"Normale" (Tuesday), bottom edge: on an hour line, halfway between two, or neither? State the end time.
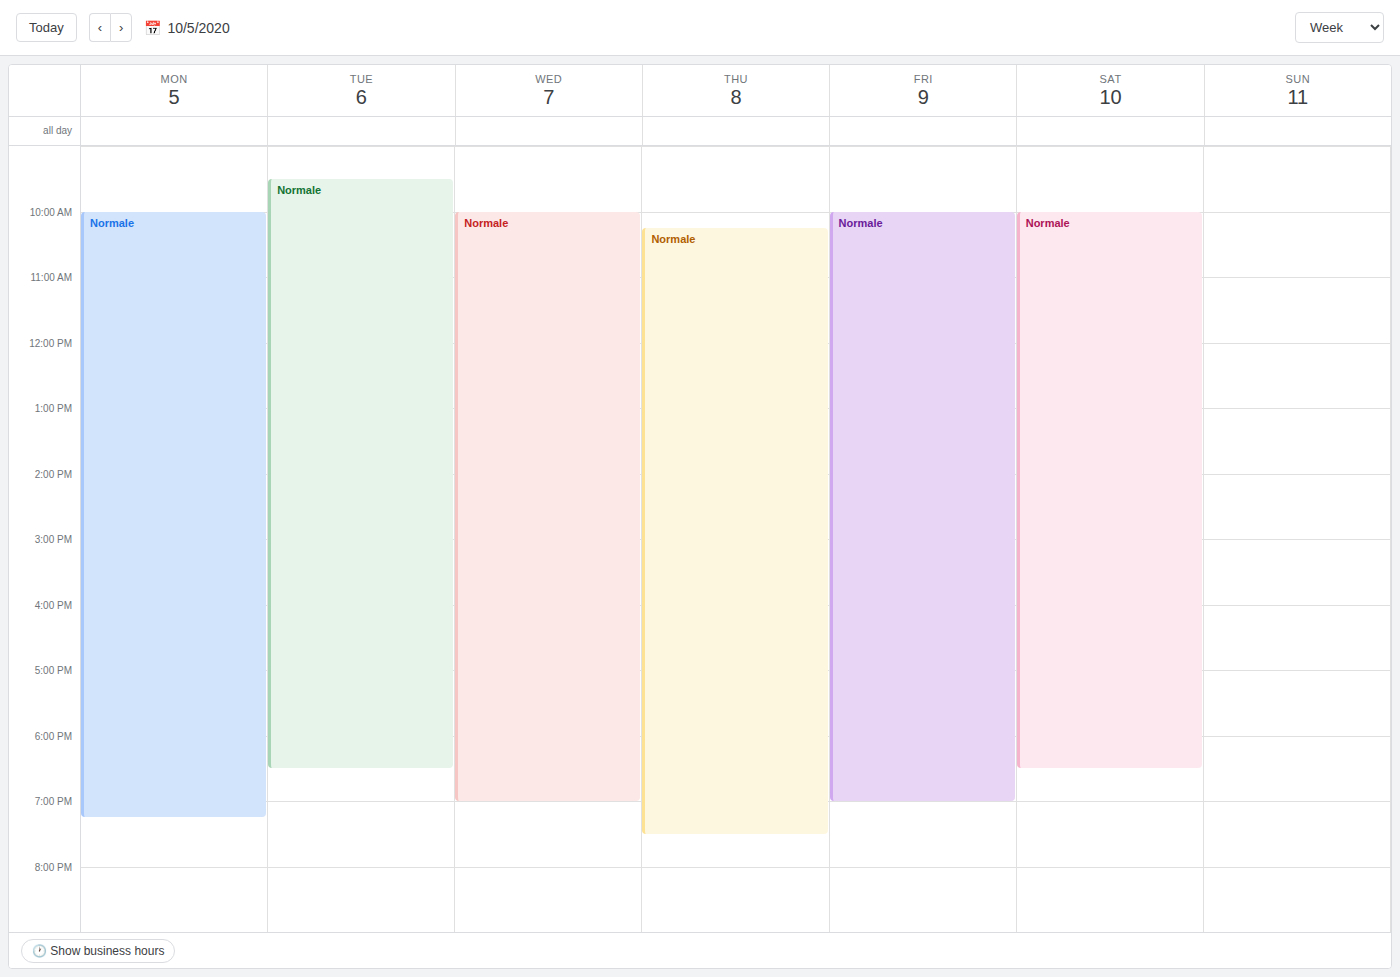
6:30 PM -- halfway between the 6 PM and 7 PM lines.